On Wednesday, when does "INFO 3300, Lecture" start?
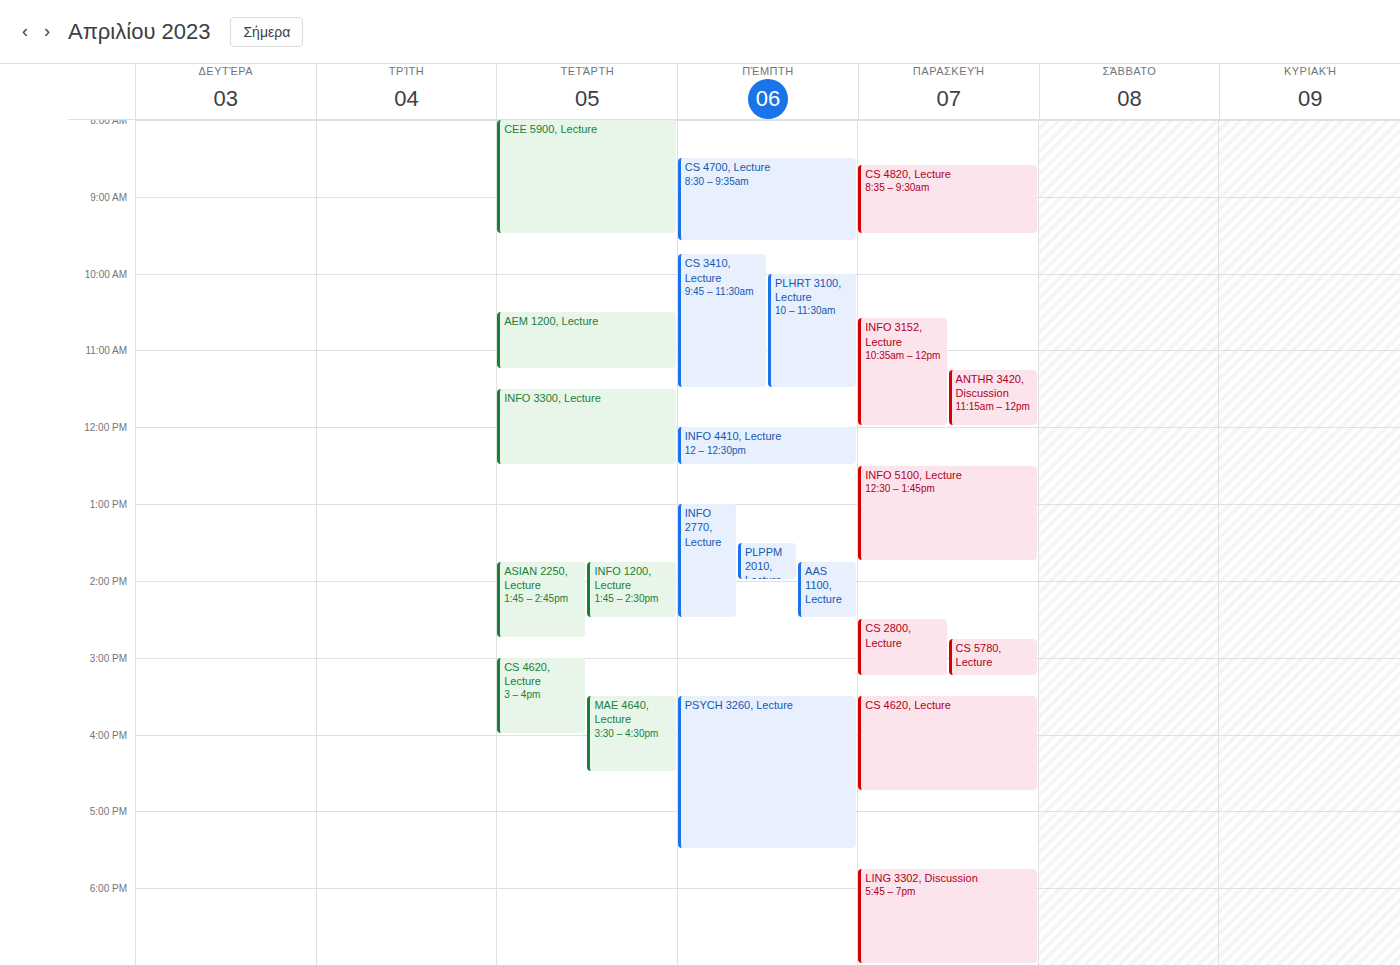
11:30 AM